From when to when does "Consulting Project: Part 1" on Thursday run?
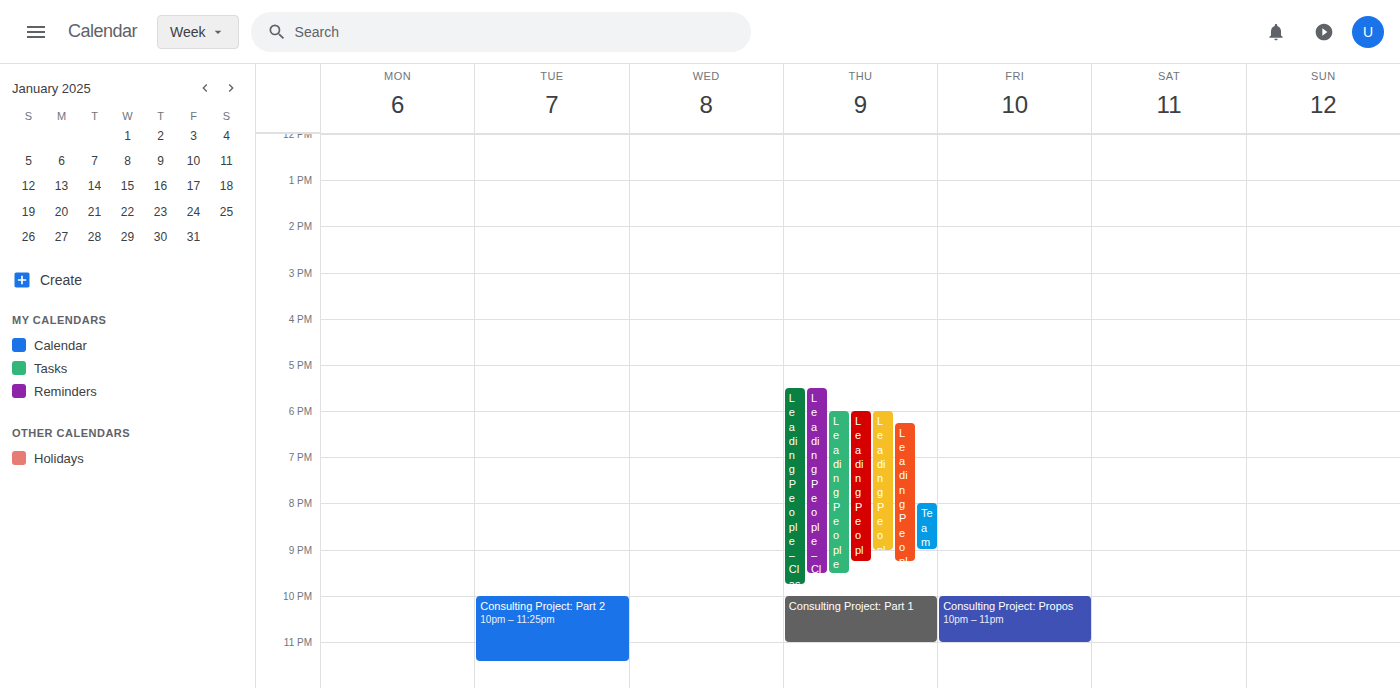
10:00 PM to 11:00 PM